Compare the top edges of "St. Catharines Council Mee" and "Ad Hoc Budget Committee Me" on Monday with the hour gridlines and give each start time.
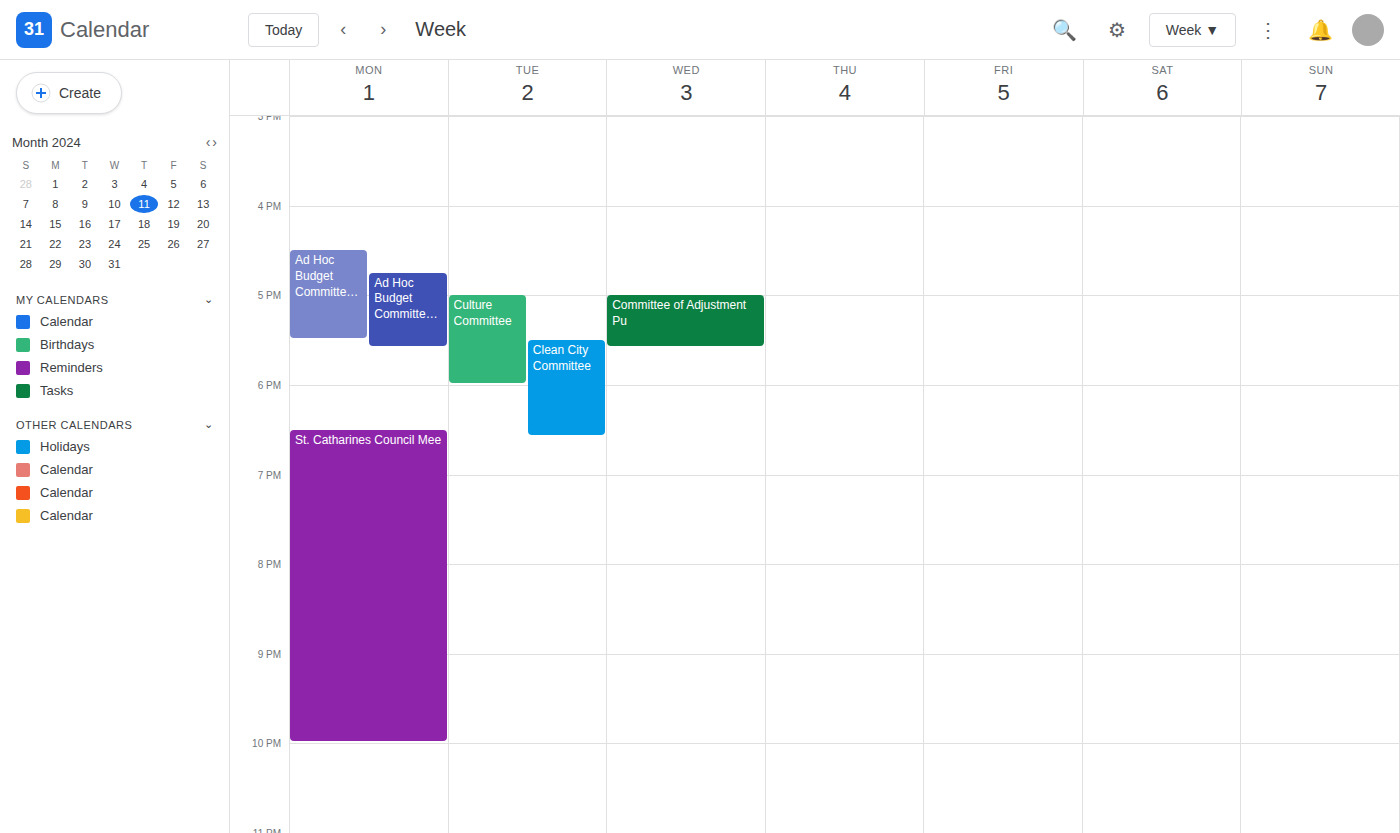
"St. Catharines Council Mee": 6:30 PM, halfway between the 6 PM and 7 PM lines. "Ad Hoc Budget Committee Me": 4:45 PM, neither: three quarters of the way from the 4 PM line to the 5 PM line.